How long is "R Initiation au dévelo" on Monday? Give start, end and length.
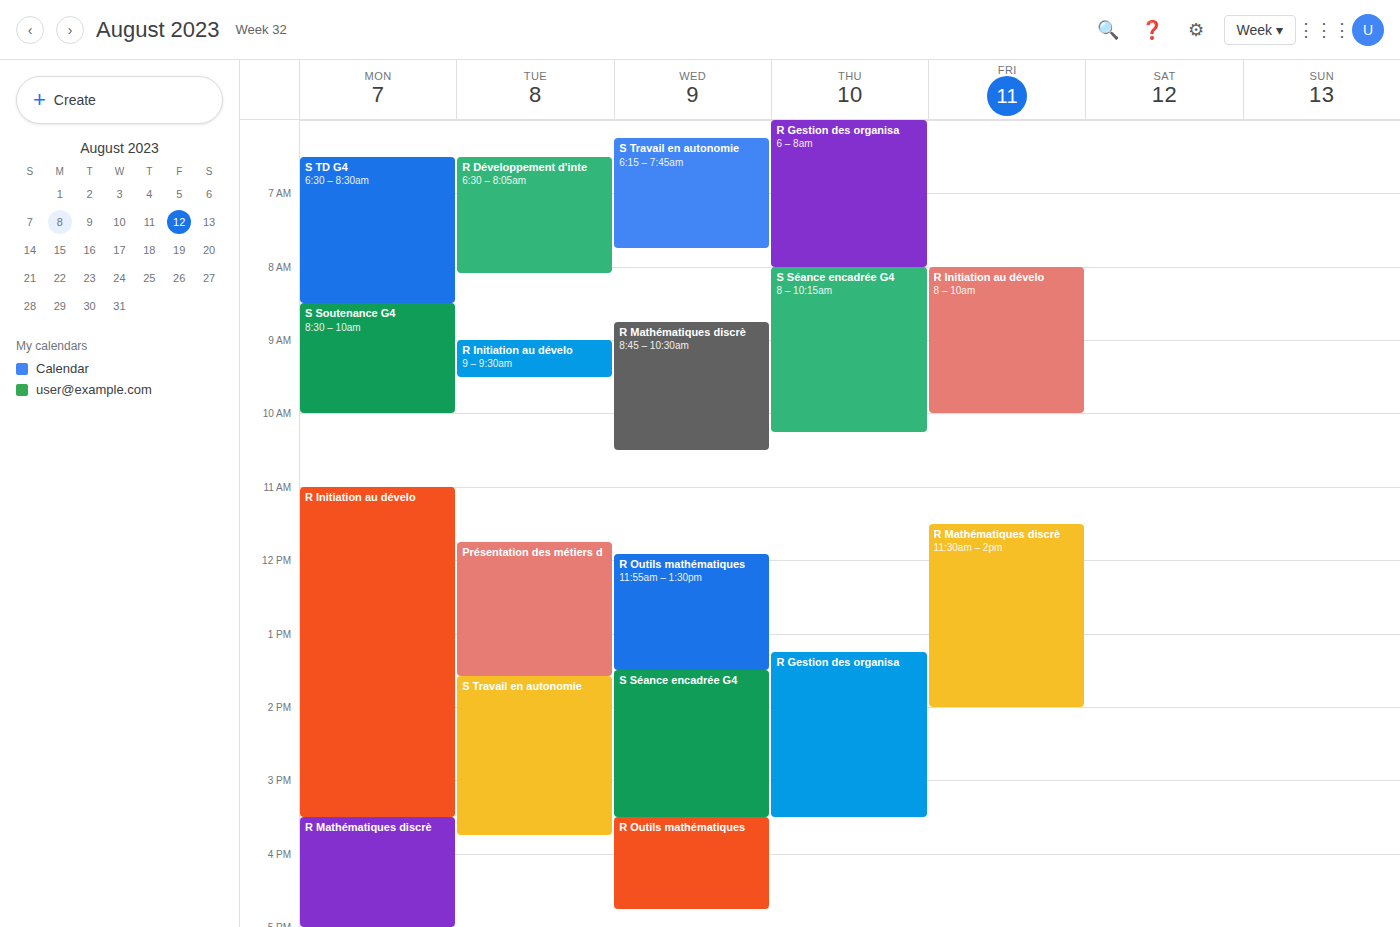
11:00 to 15:30, 4 hours 30 minutes